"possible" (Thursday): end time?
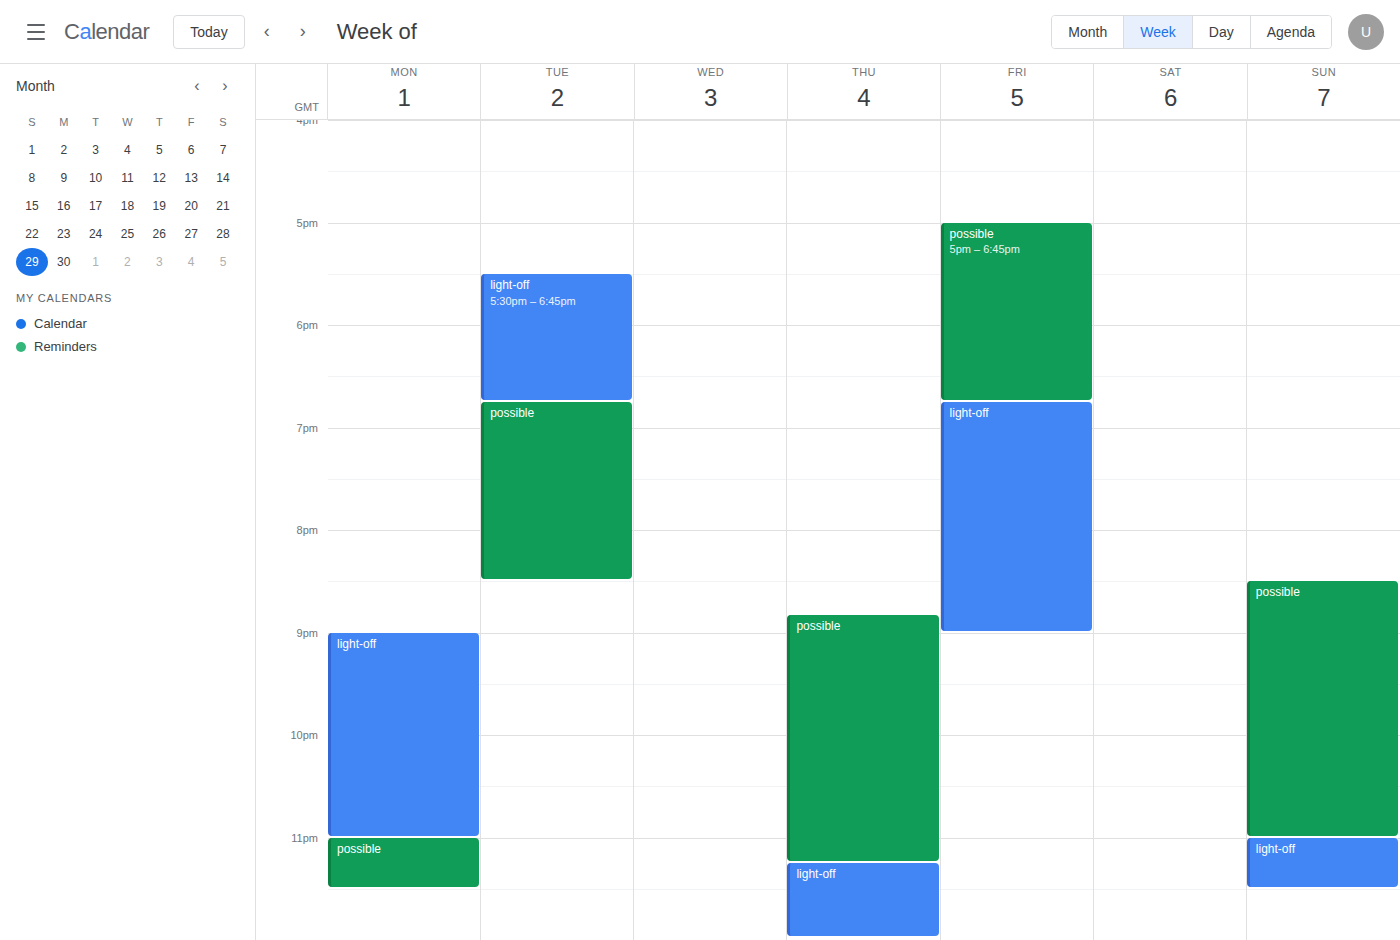
11:15 PM